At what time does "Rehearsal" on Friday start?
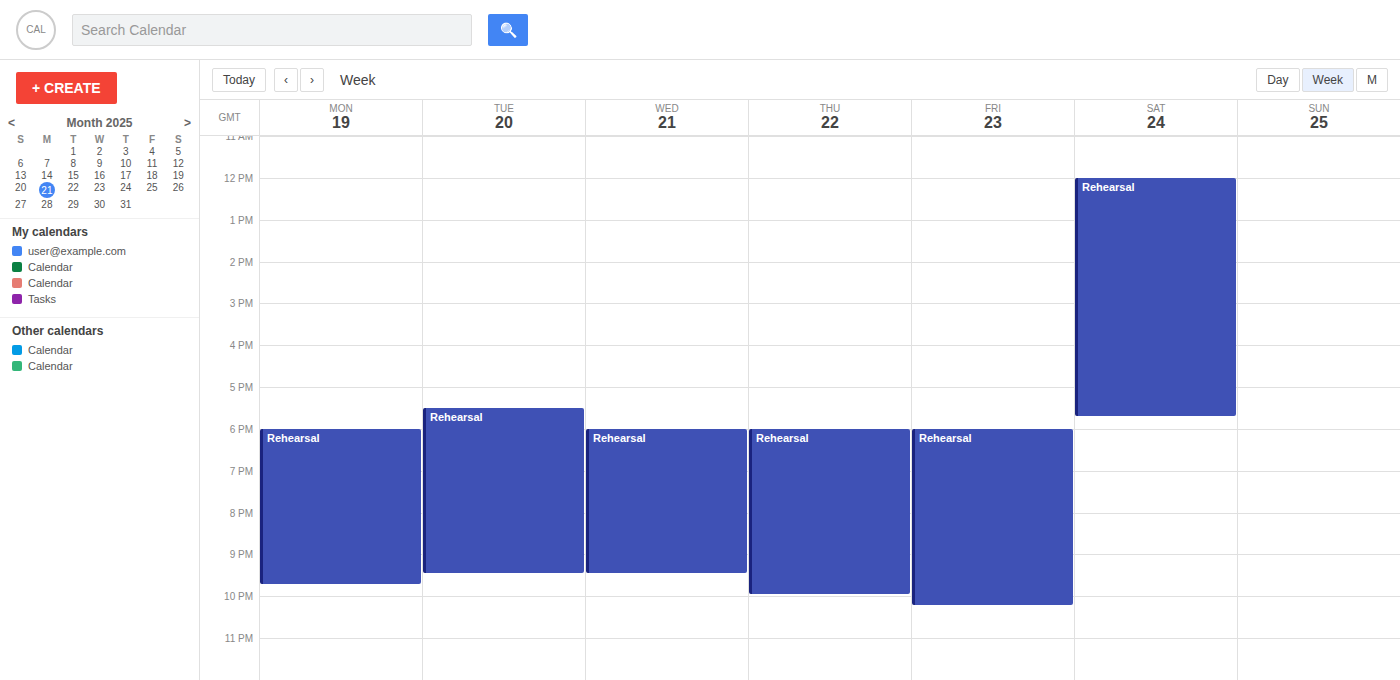
18:00